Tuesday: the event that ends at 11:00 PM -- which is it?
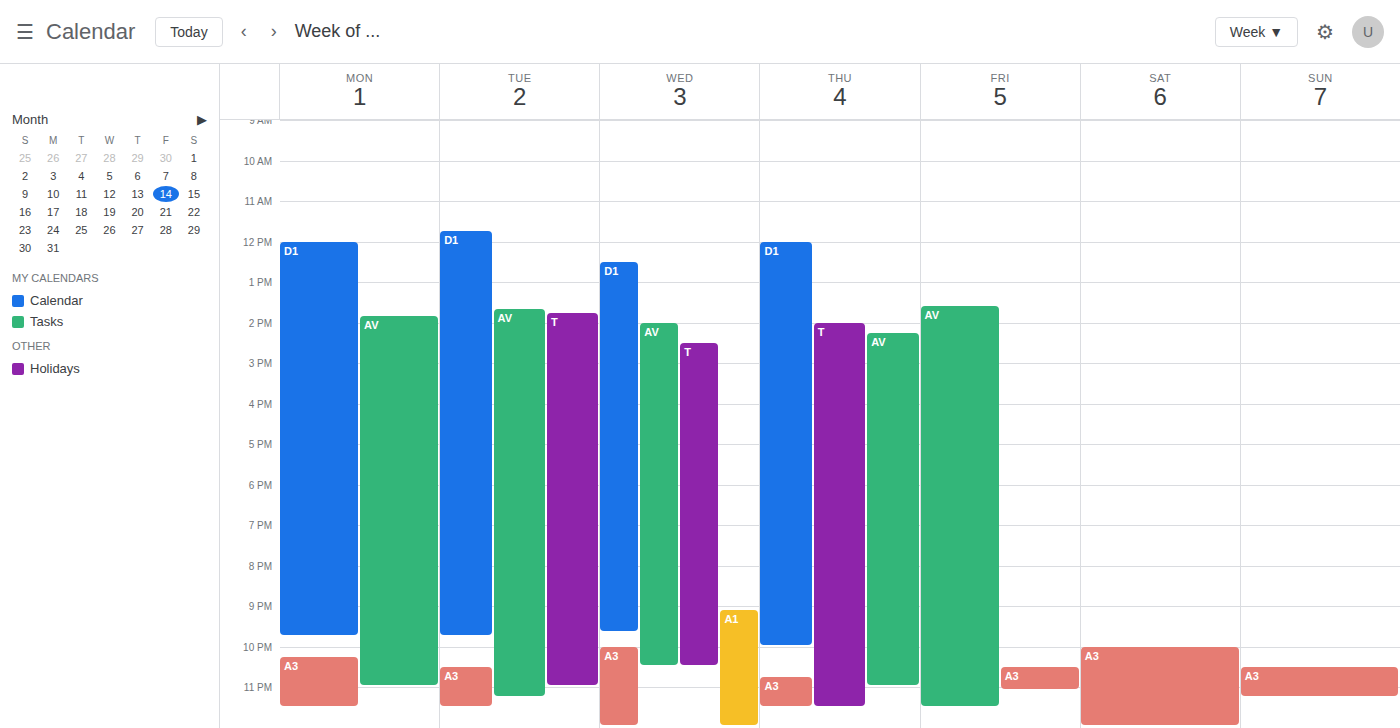
"T"